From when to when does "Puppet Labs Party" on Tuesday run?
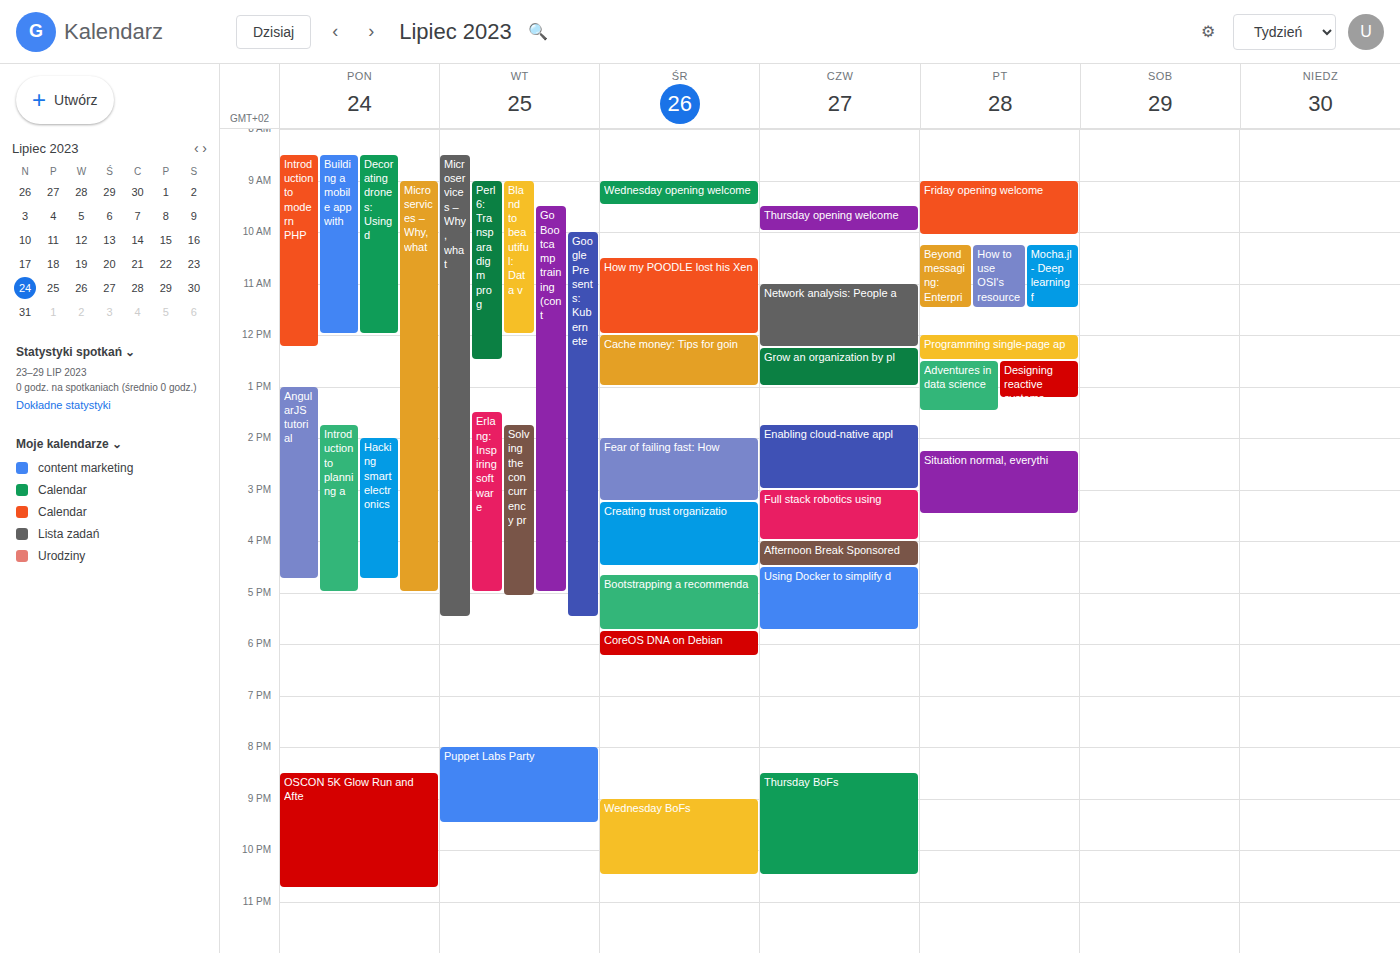
8:00 PM to 9:30 PM